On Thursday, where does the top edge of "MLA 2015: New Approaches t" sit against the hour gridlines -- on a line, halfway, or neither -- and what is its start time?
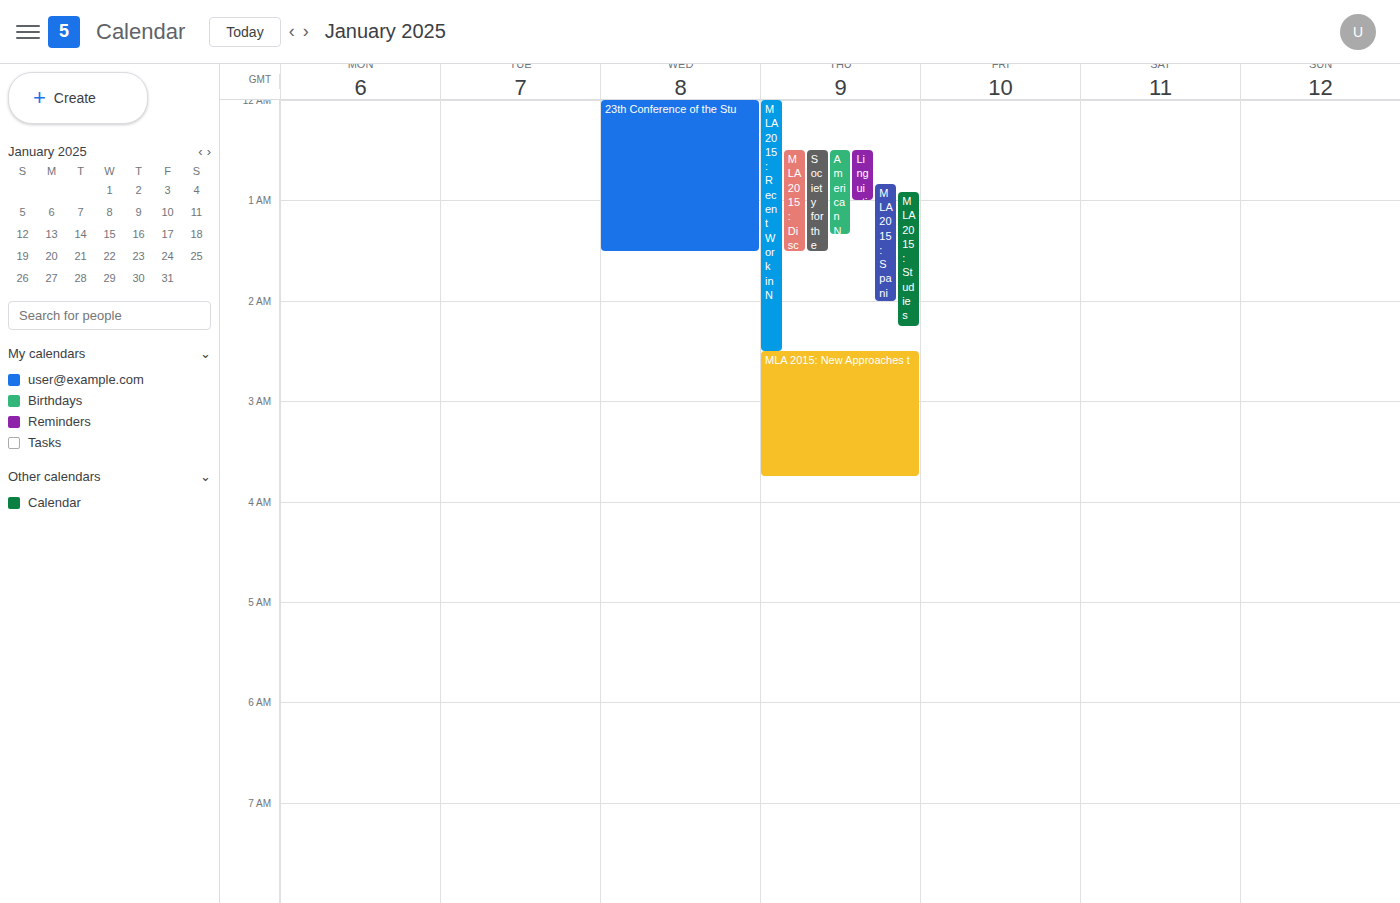
2:30 AM -- halfway between the 2 AM and 3 AM lines.